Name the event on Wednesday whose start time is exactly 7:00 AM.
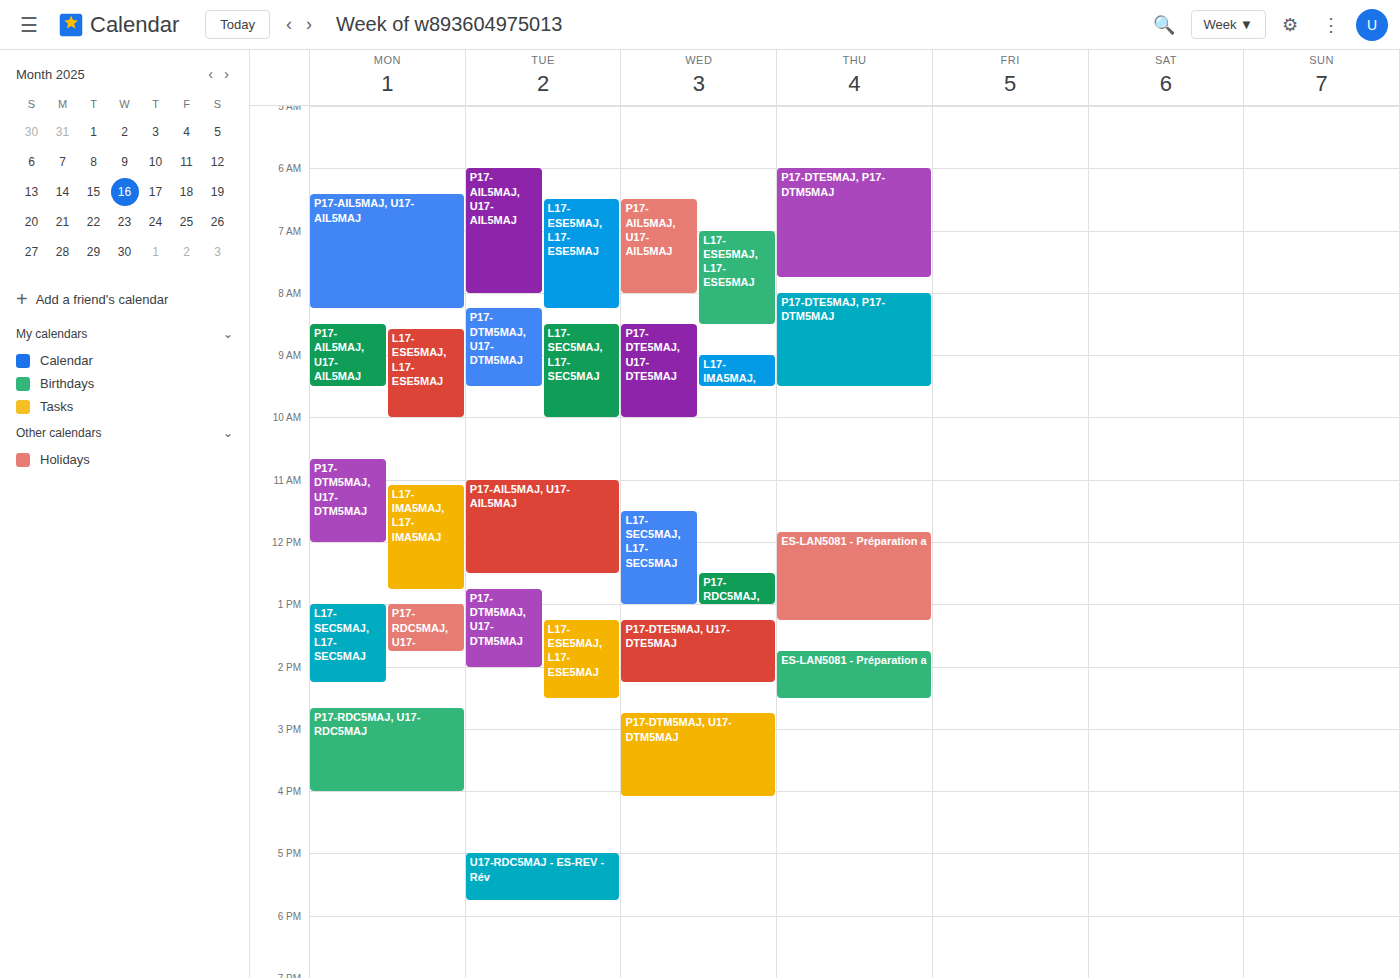
"L17-ESE5MAJ, L17-ESE5MAJ"